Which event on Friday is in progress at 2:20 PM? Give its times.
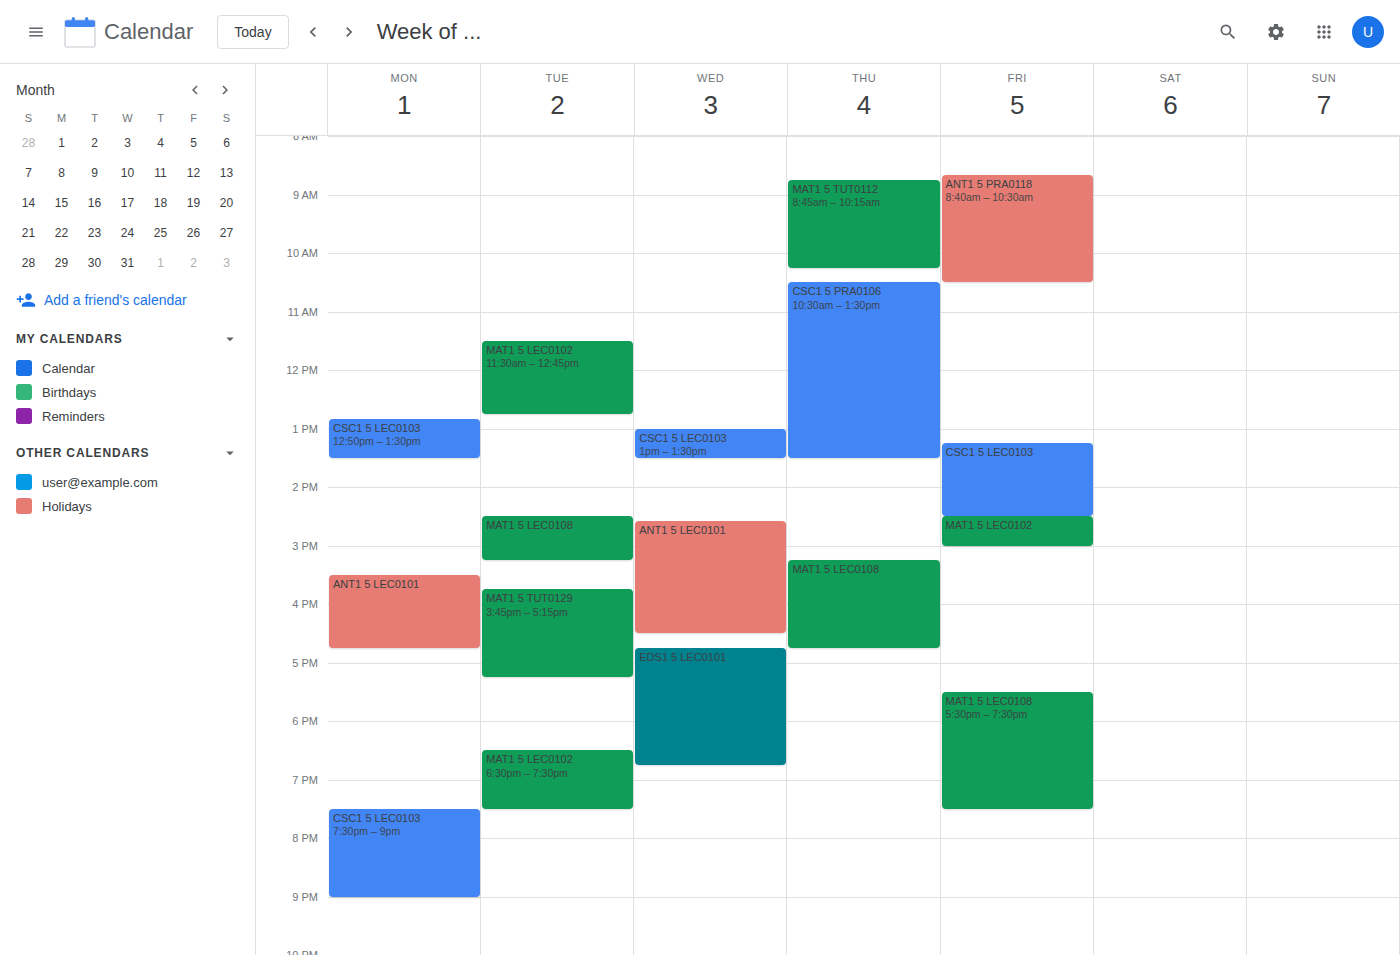
"CSC1 5 LEC0103", 1:15 PM to 2:30 PM